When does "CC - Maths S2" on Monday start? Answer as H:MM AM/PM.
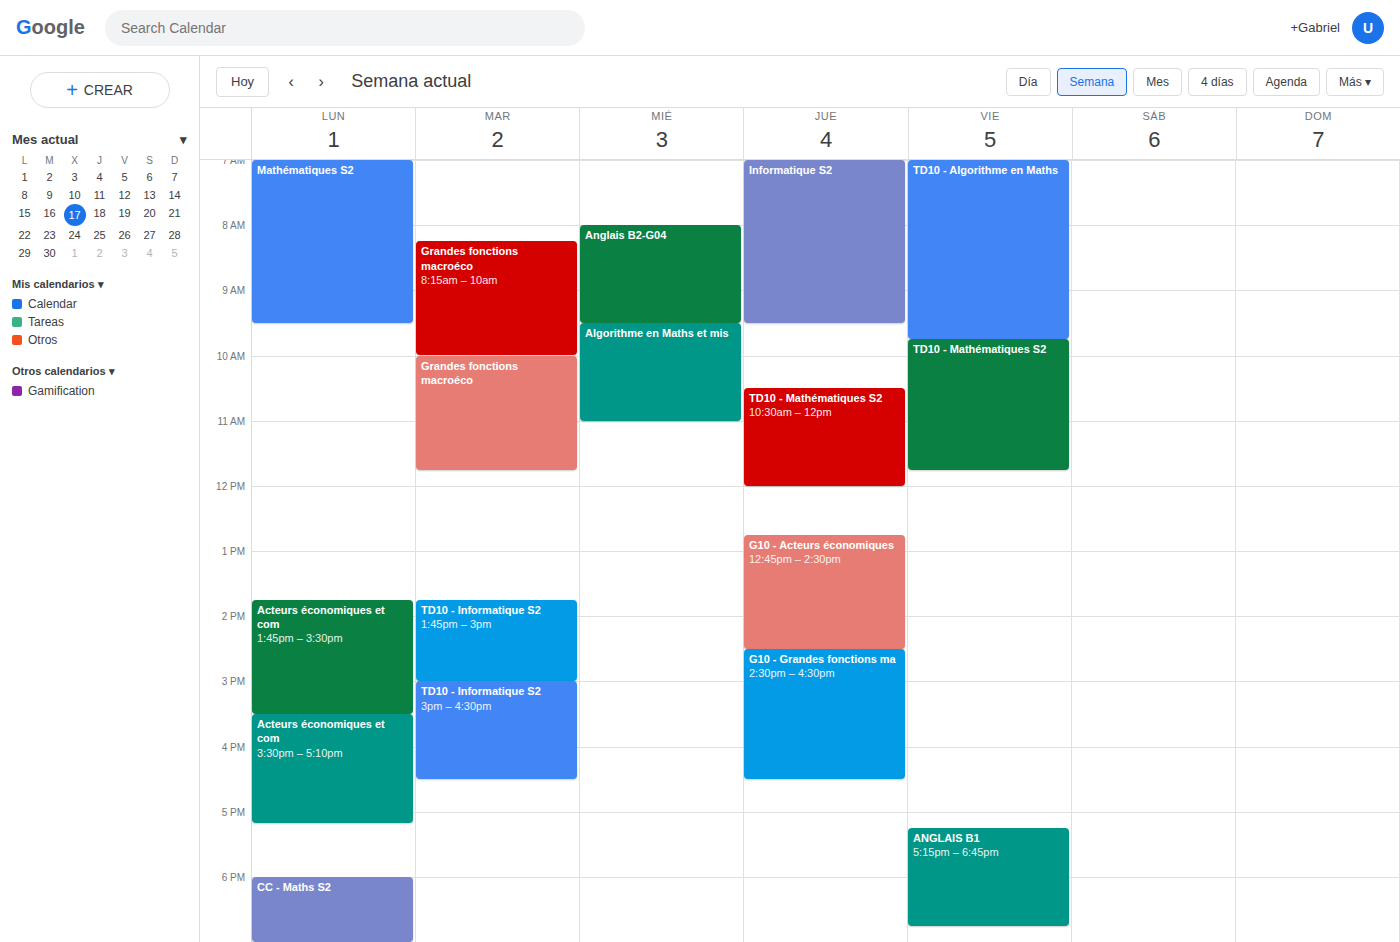
6:00 PM